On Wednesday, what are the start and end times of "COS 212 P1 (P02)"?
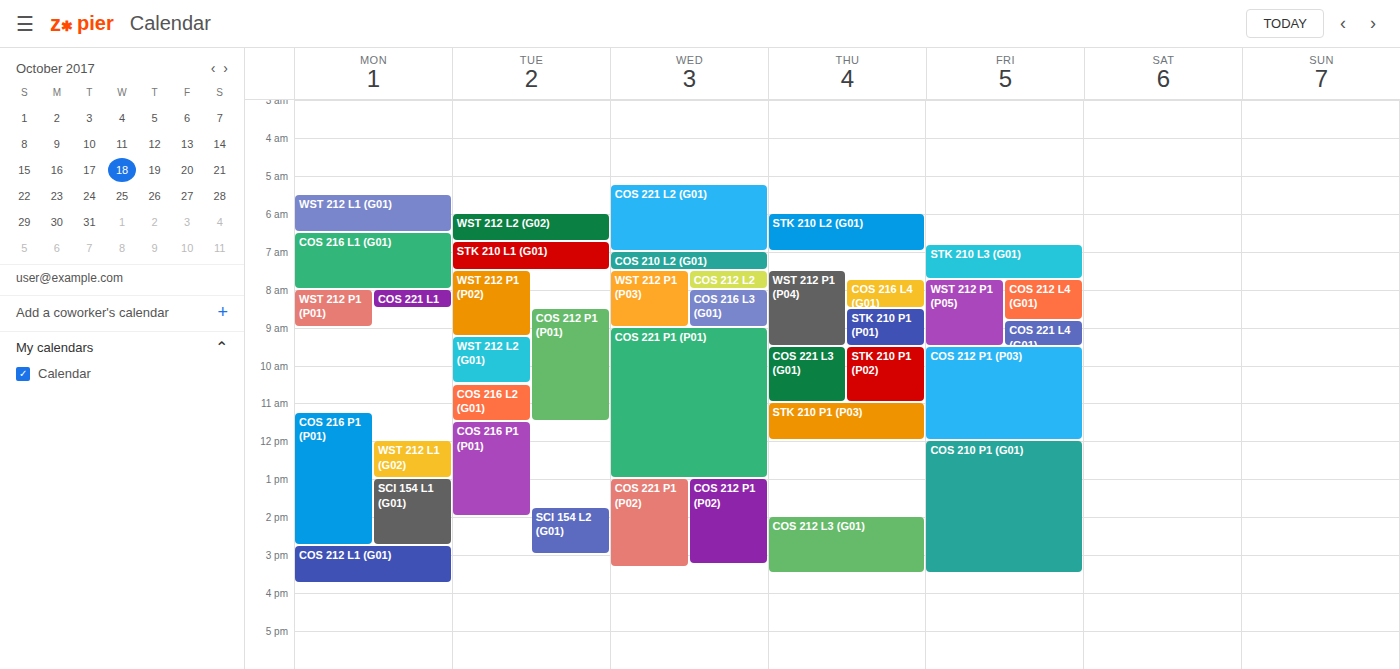
1:00 PM to 3:15 PM